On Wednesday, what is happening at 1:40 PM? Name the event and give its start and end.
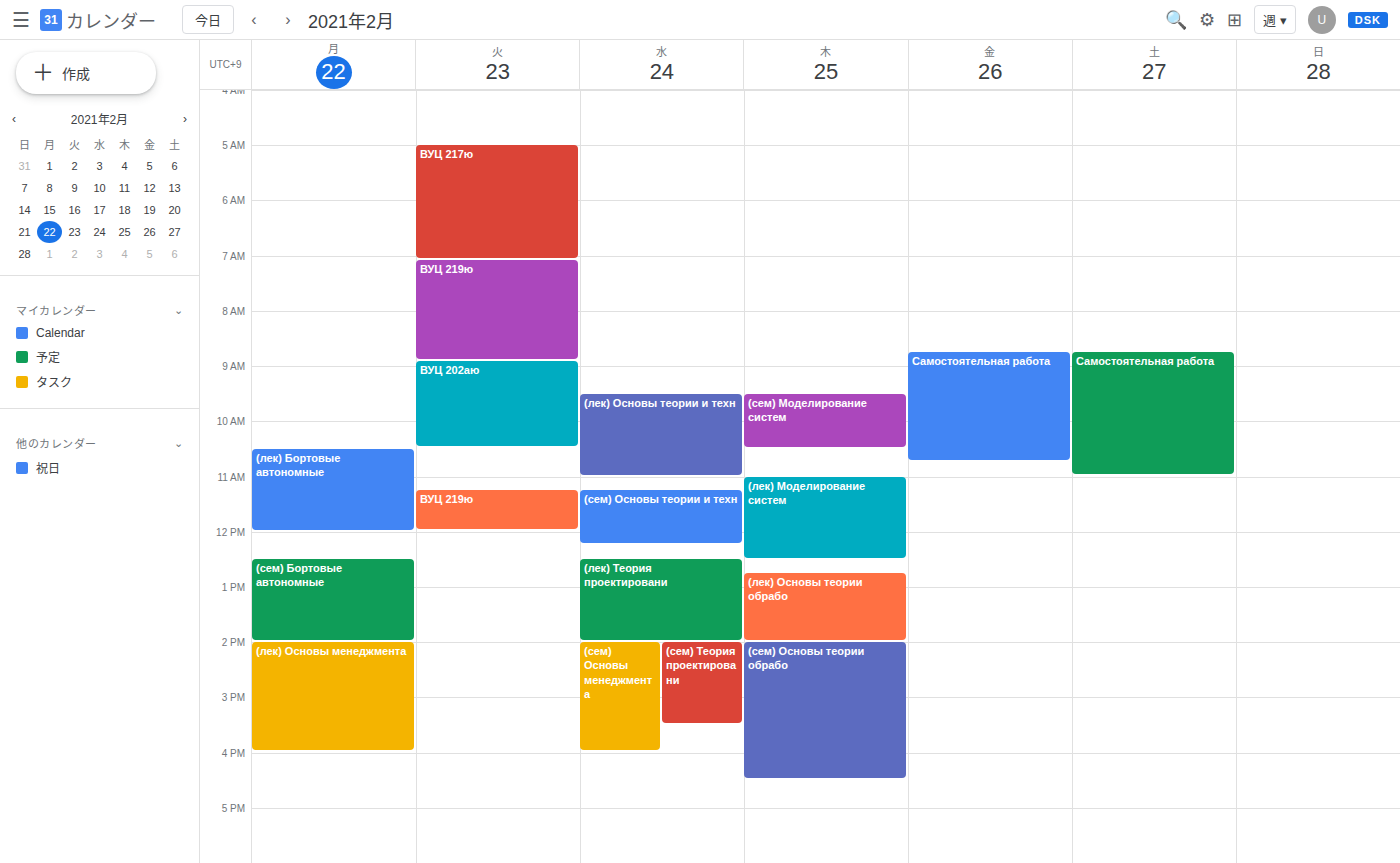
"(лек) Теория проектировани", 12:30 PM to 2:00 PM